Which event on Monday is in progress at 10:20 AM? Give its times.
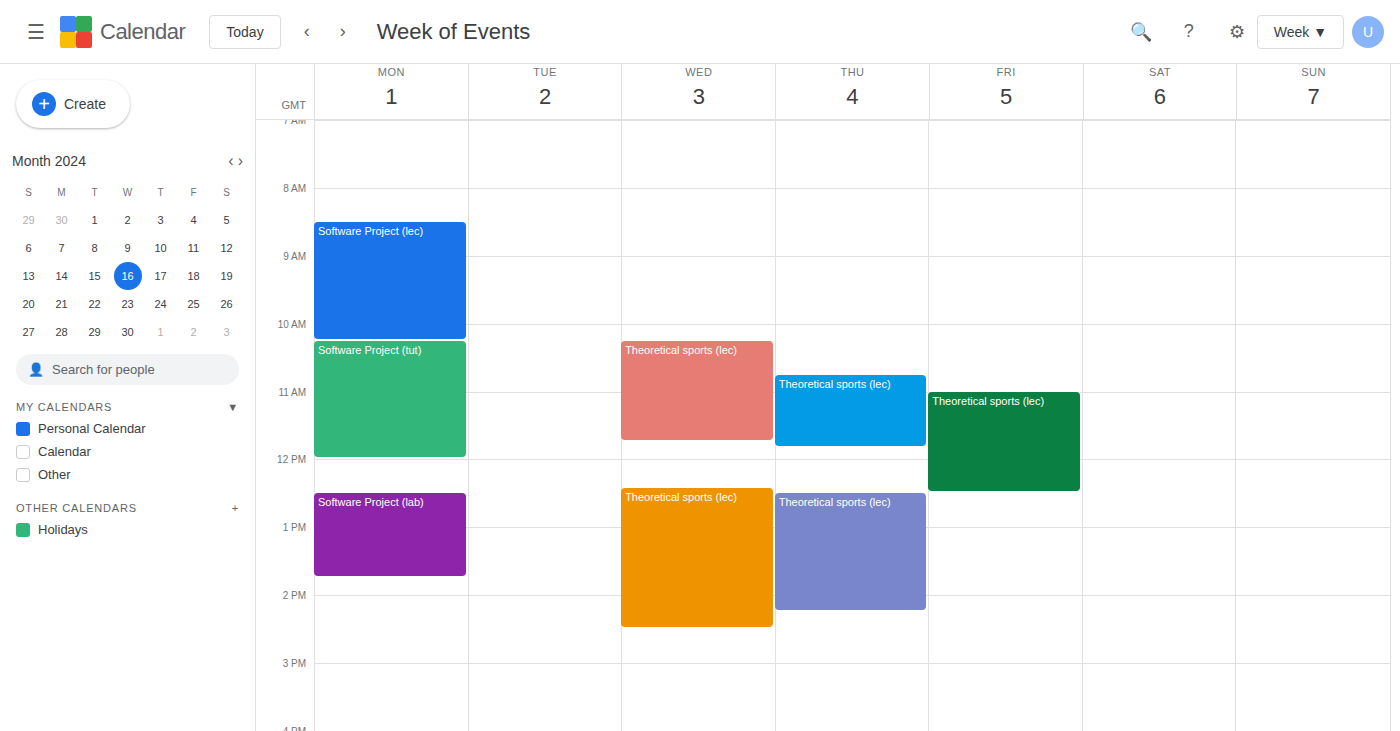
"Software Project (tut)", 10:15 AM to 12:00 PM